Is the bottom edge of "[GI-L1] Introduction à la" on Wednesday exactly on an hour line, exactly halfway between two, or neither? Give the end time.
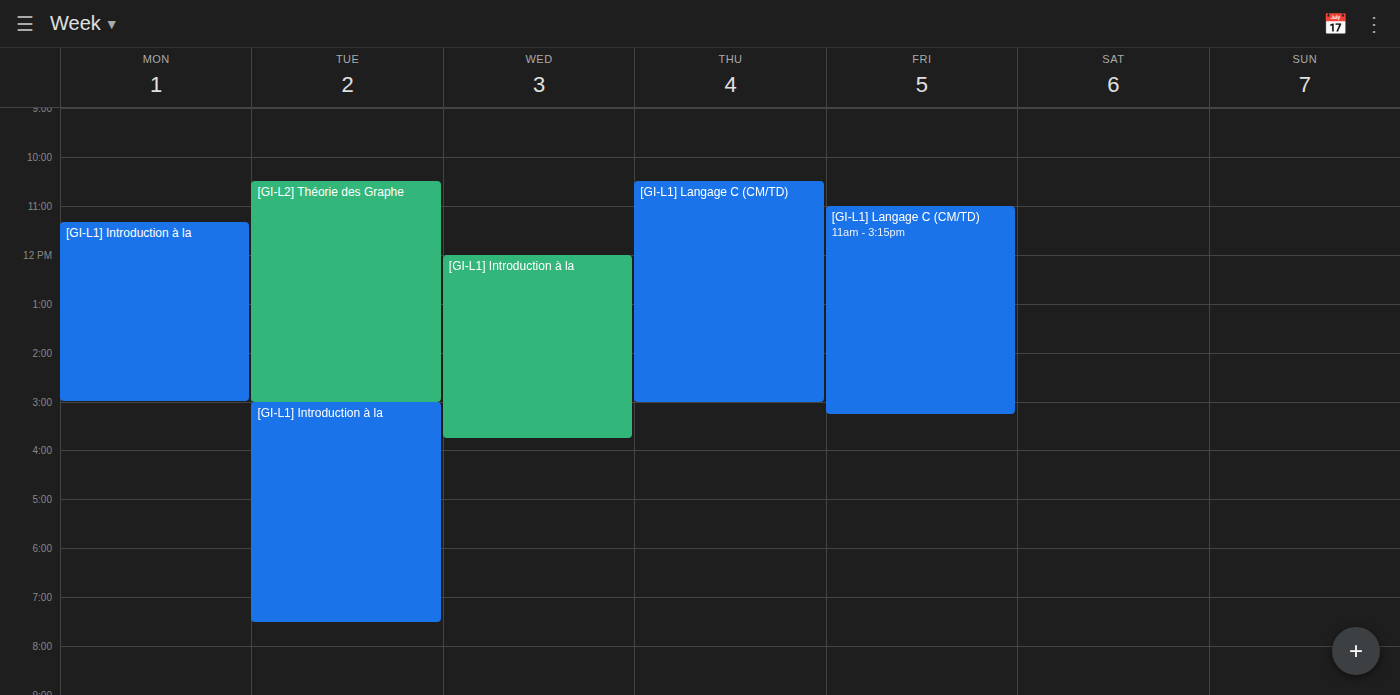
3:45 PM -- neither: three quarters of the way from the 3 PM line to the 4 PM line.